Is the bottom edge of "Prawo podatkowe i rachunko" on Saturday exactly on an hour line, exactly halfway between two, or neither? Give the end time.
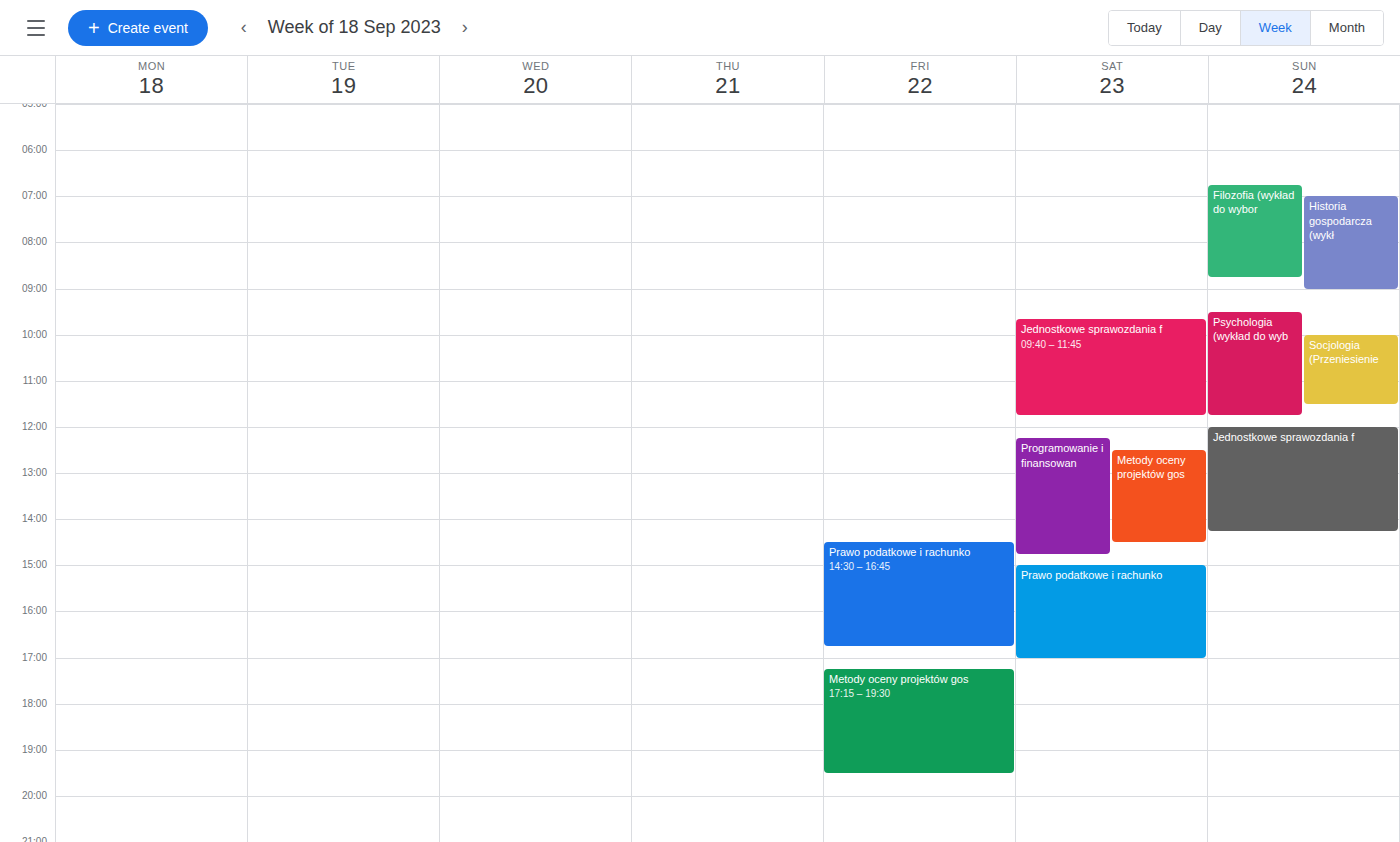
5:00 PM -- exactly on the 5 PM line.